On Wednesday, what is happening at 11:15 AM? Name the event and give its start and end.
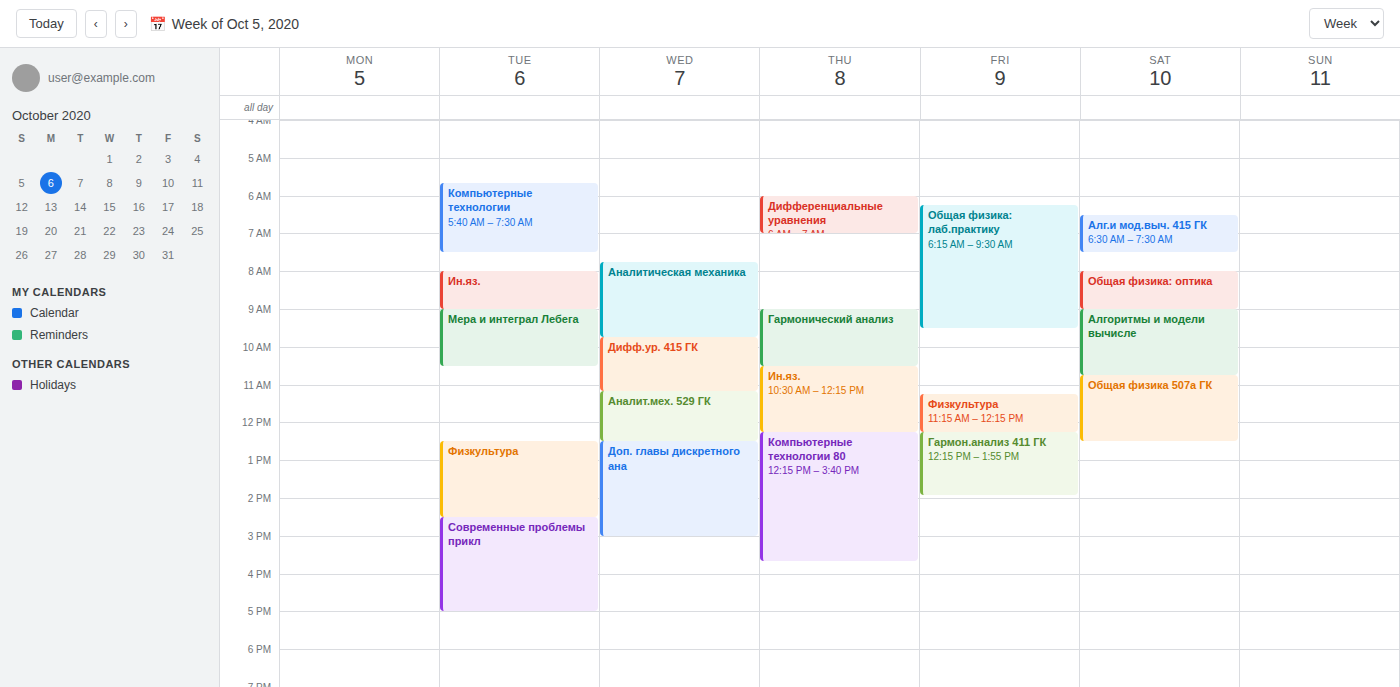
"Аналит.мех. 529 ГК", 11:10 AM to 12:30 PM